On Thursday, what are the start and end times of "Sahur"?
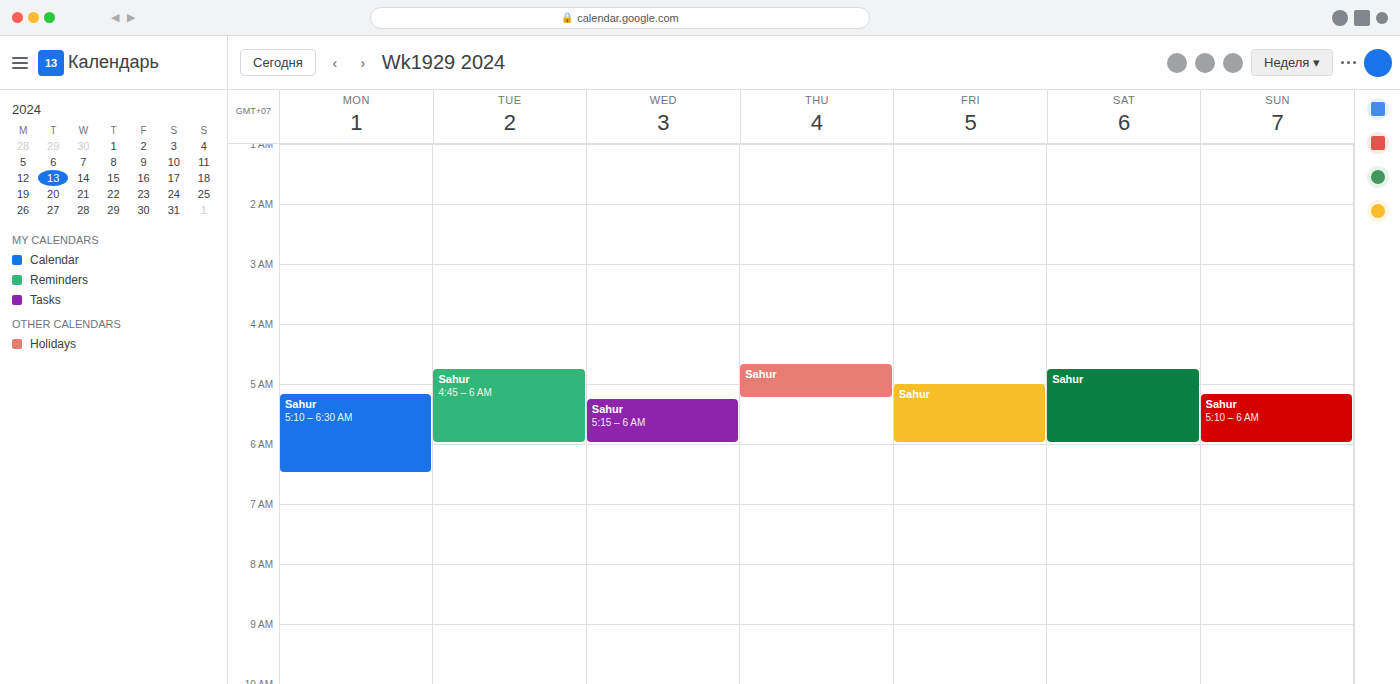
04:40 to 05:15